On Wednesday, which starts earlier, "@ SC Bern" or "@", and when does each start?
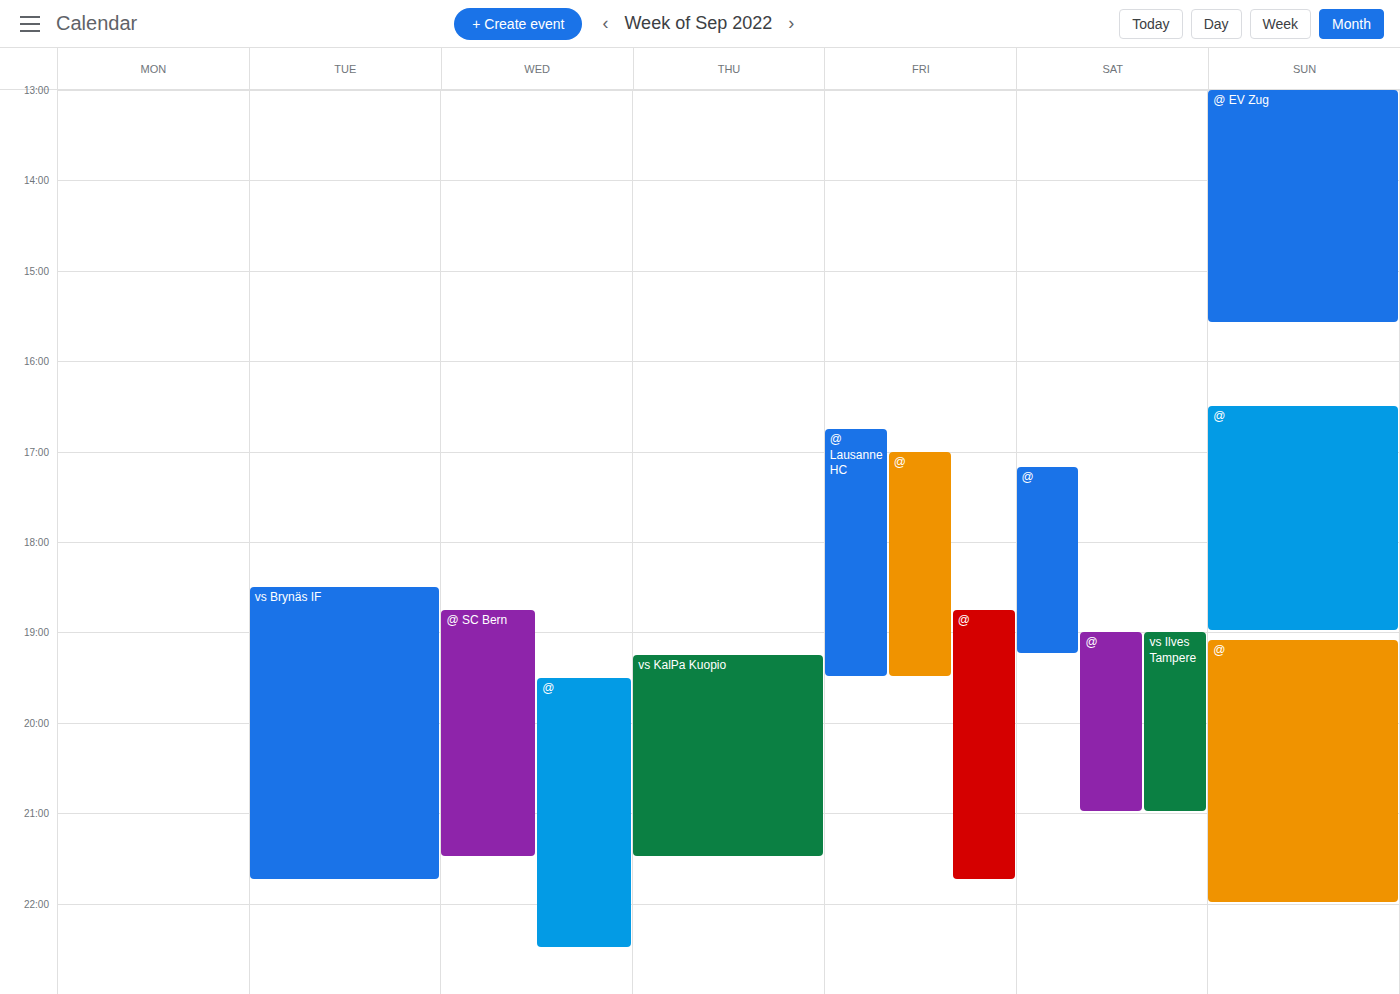
"@ SC Bern" 6:45 PM; "@" 7:30 PM.